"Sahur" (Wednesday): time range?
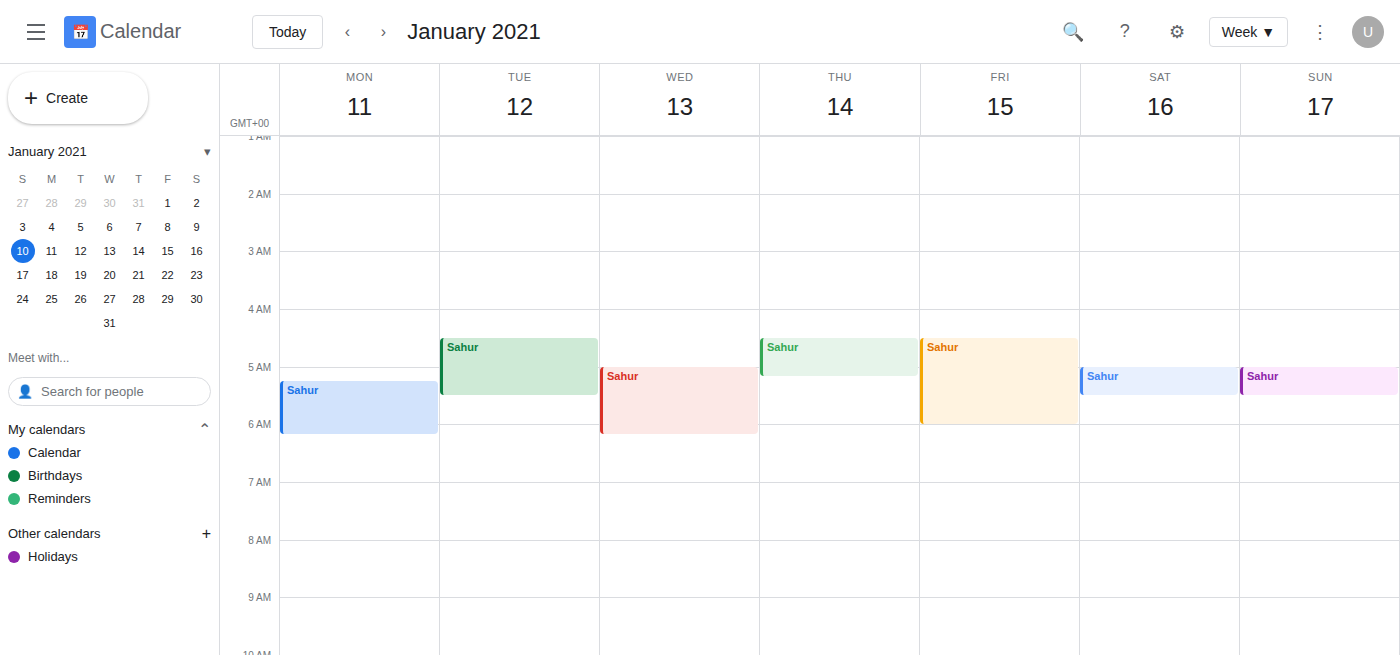
5:00 AM to 6:10 AM